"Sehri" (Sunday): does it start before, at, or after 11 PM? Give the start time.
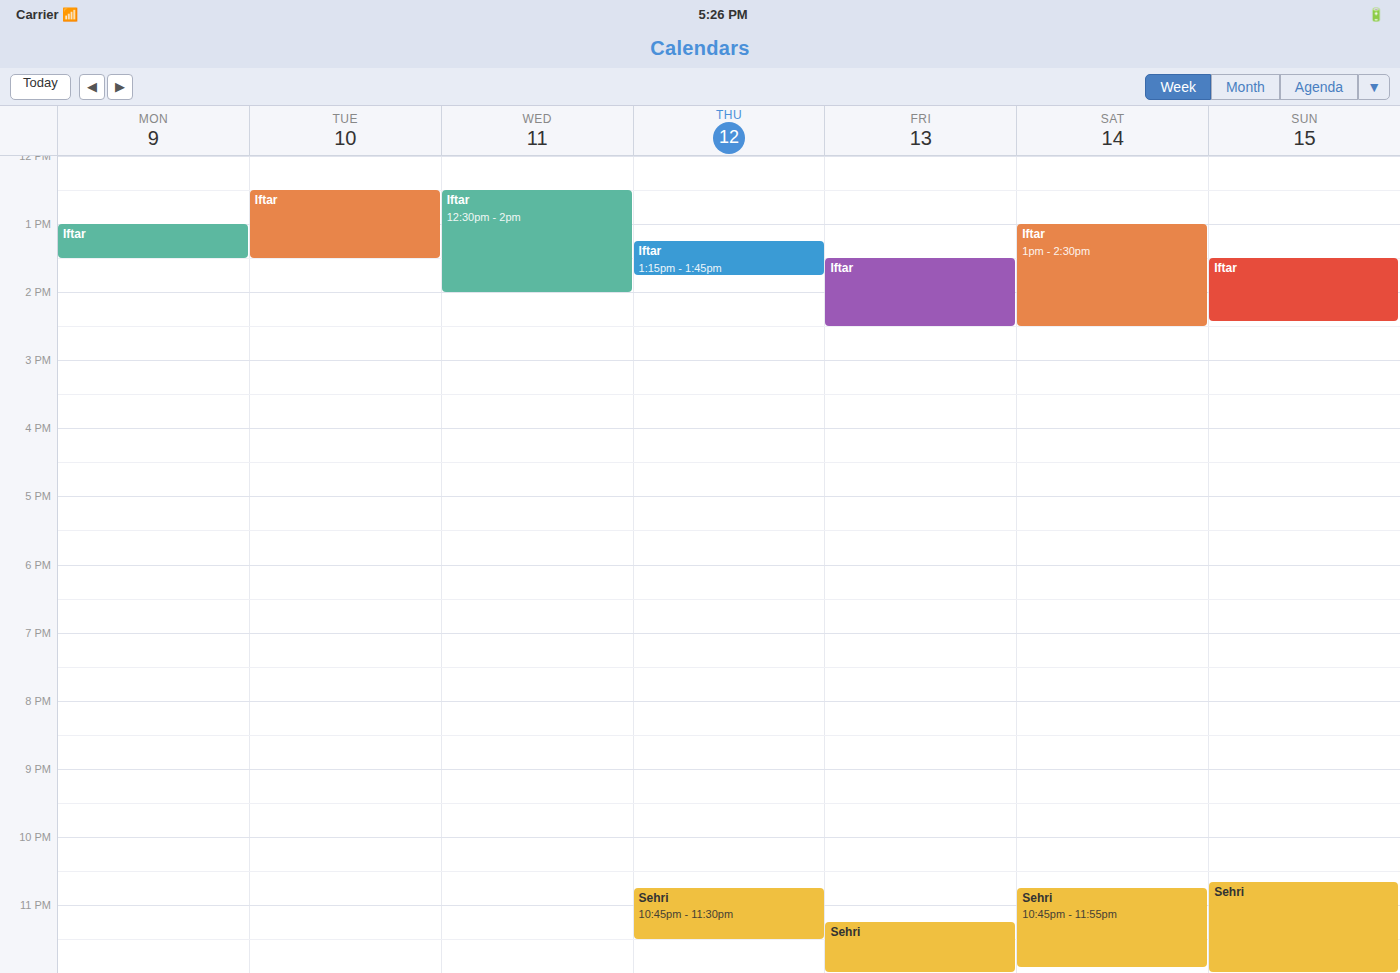
10:40 PM -- before 11 PM, 20 minutes above the 11 PM line.